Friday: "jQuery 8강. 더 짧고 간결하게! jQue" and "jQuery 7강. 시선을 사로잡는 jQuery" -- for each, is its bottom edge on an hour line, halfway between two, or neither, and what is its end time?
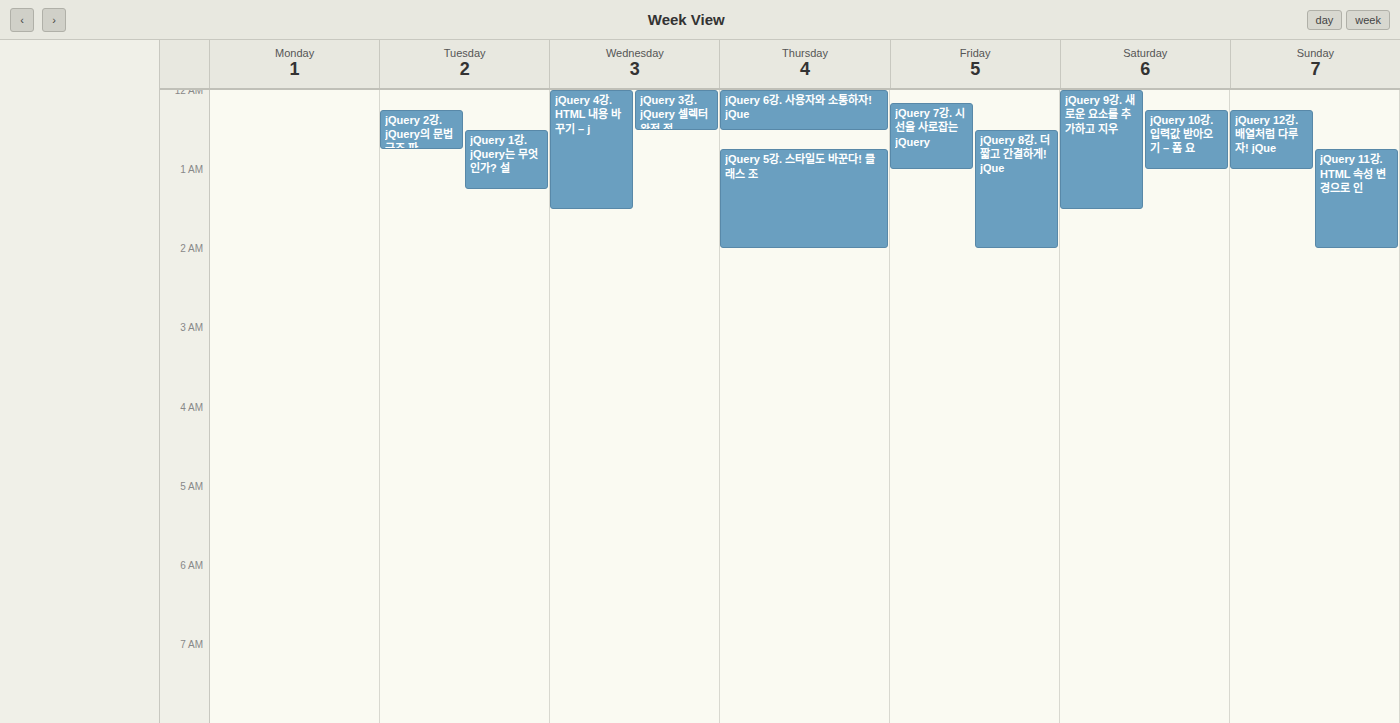
"jQuery 8강. 더 짧고 간결하게! jQue": 2:00 AM, exactly on the 2 AM line. "jQuery 7강. 시선을 사로잡는 jQuery": 1:00 AM, exactly on the 1 AM line.